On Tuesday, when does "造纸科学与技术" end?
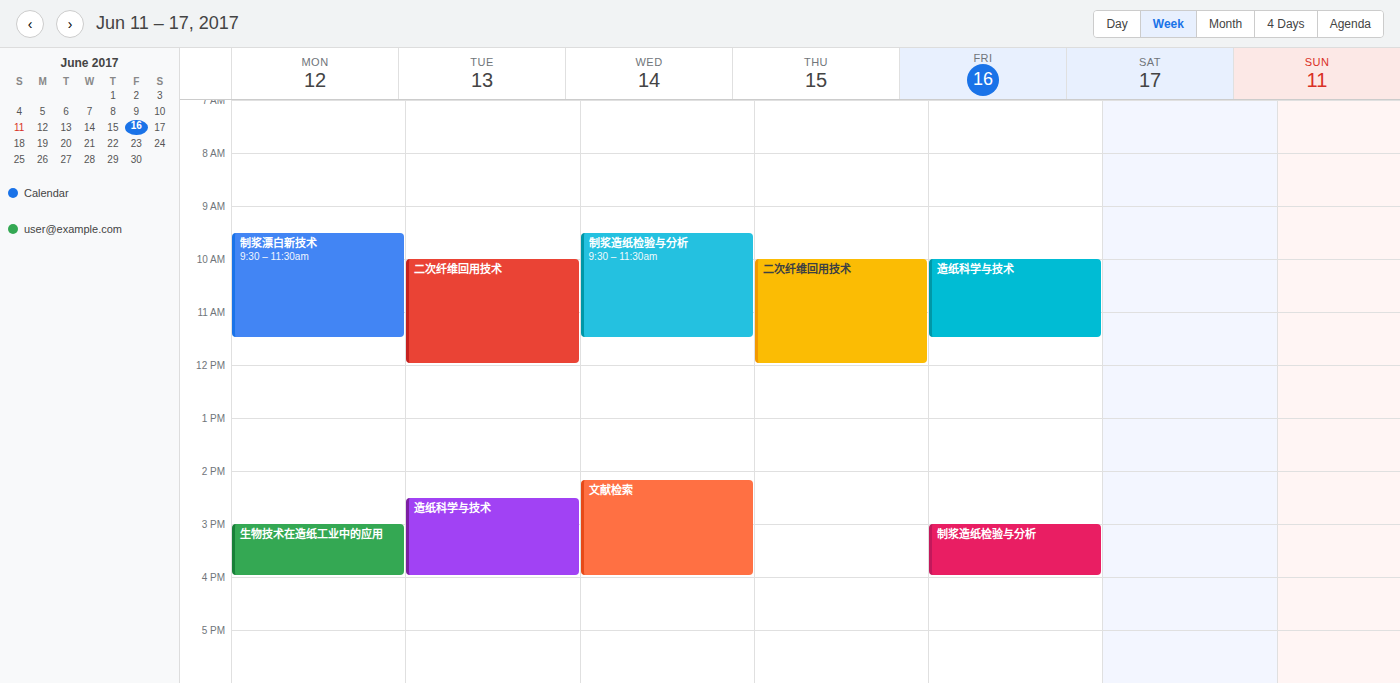
4:00 PM